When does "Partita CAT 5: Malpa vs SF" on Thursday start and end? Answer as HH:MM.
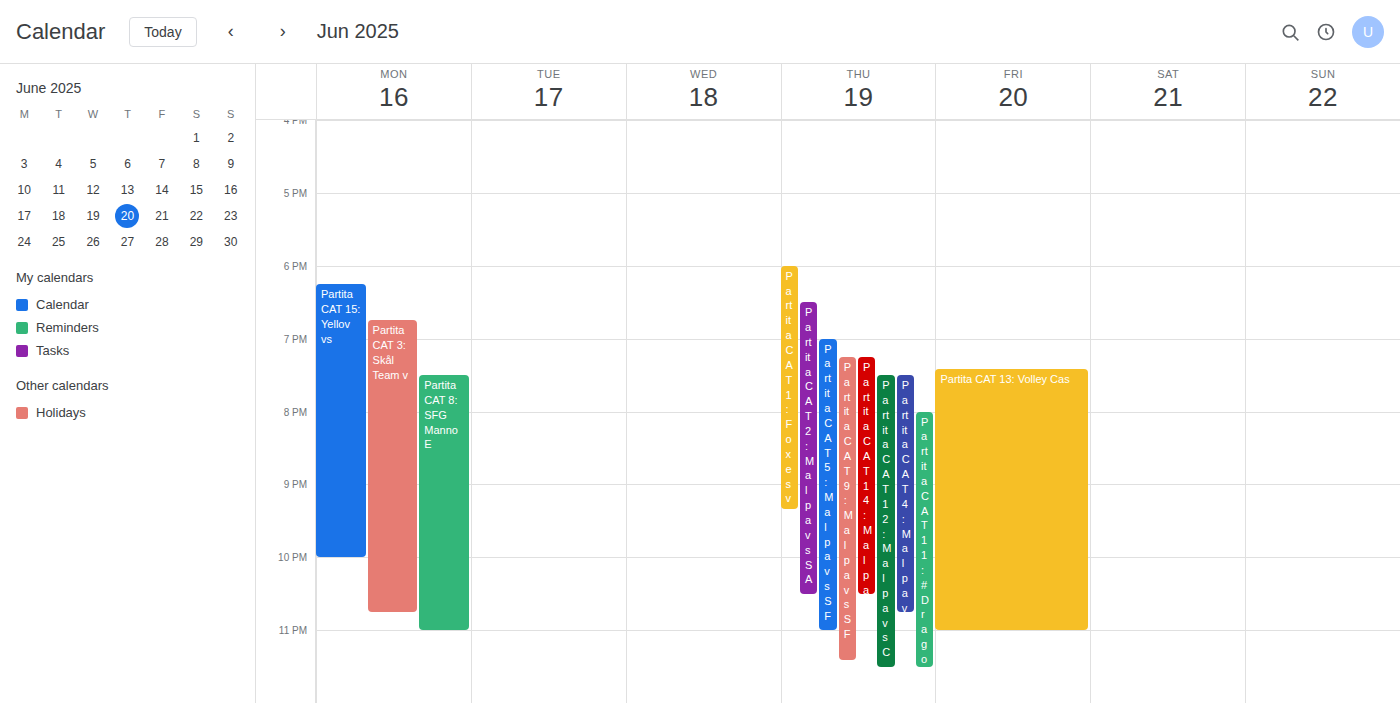
19:00 to 23:00